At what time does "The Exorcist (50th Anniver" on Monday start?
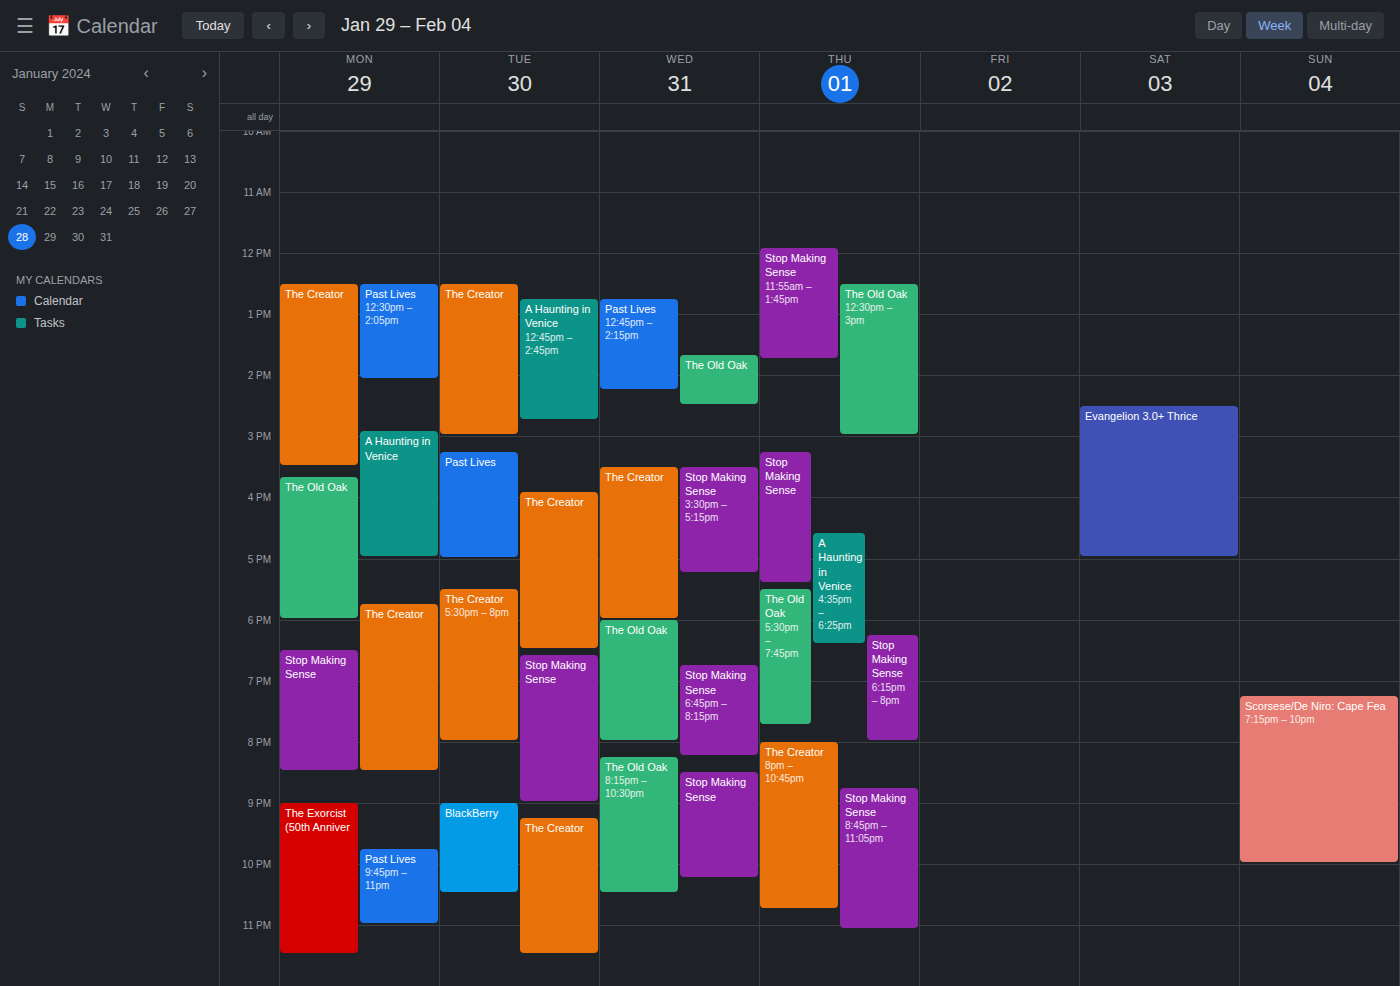
9:00 PM